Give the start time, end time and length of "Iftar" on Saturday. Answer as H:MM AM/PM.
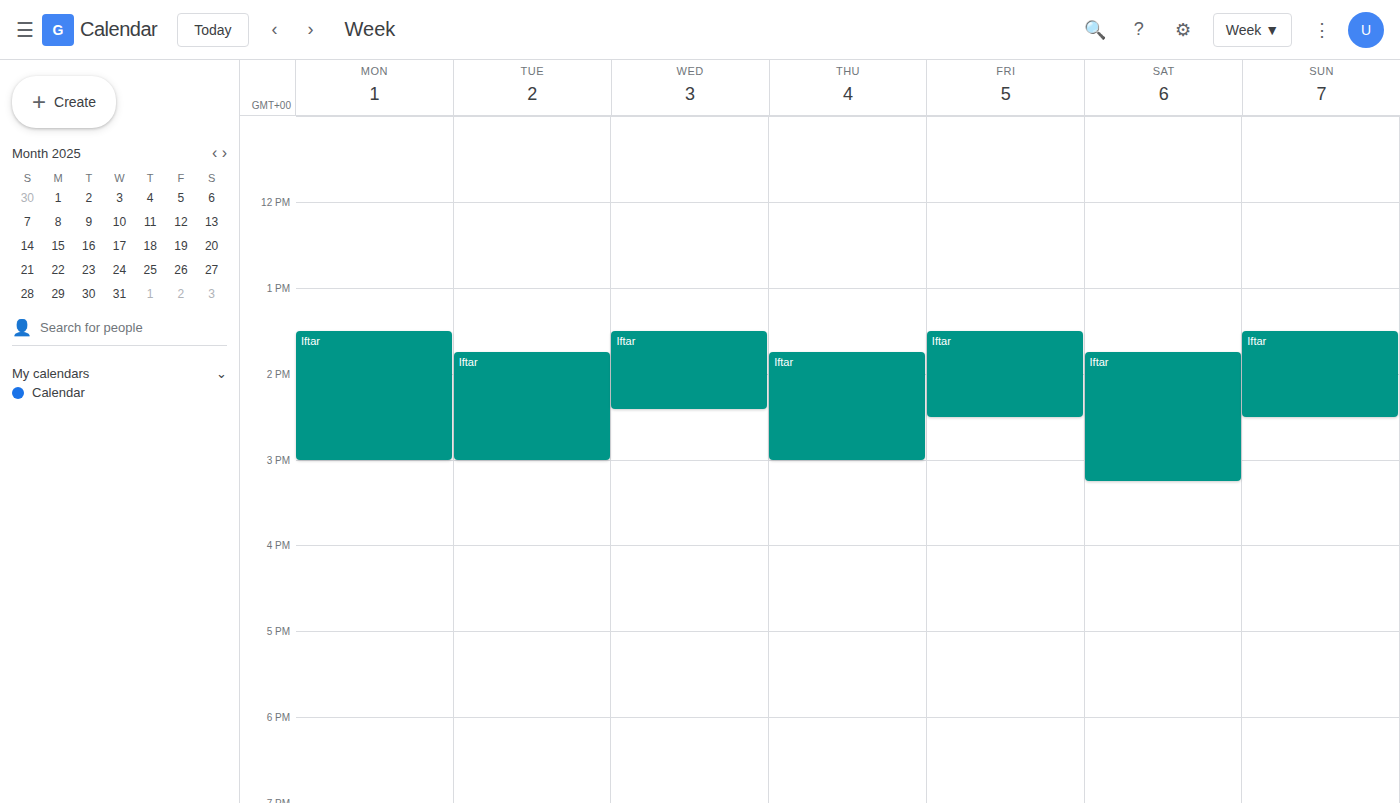
1:45 PM to 3:15 PM, 1 hour 30 minutes